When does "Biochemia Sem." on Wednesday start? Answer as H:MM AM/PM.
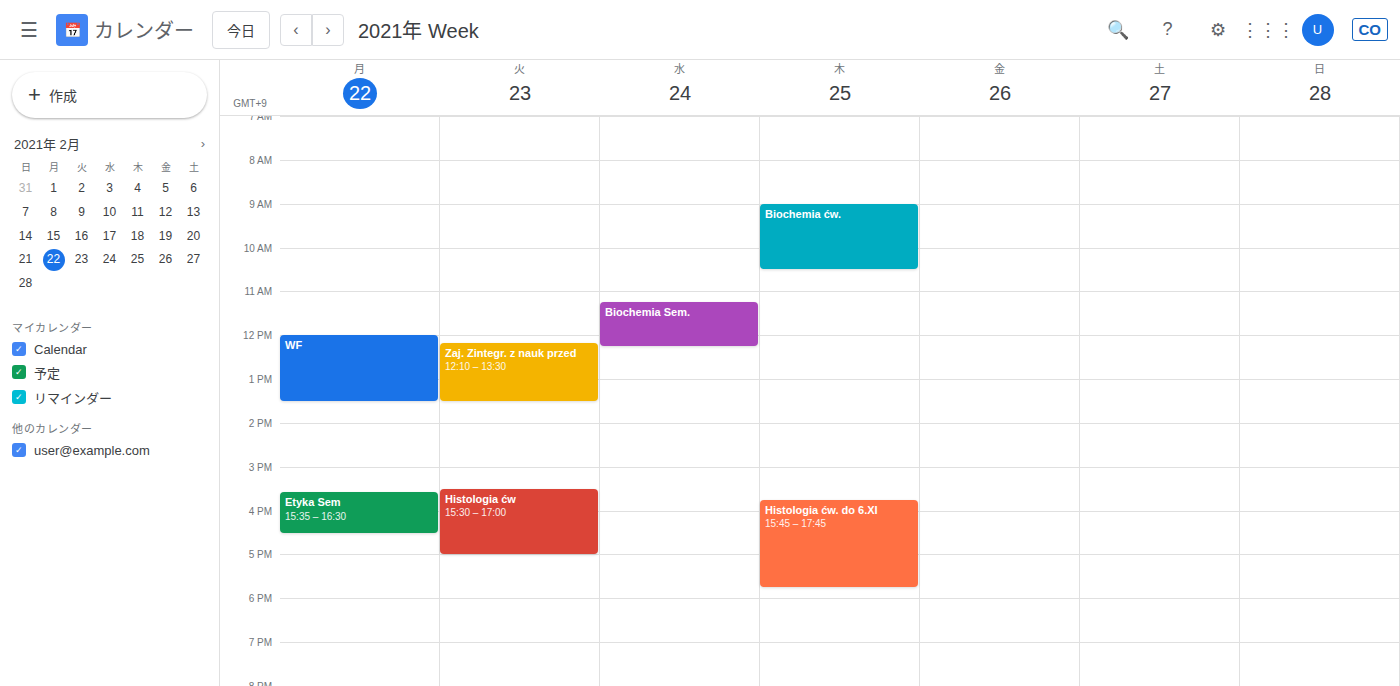
11:15 AM